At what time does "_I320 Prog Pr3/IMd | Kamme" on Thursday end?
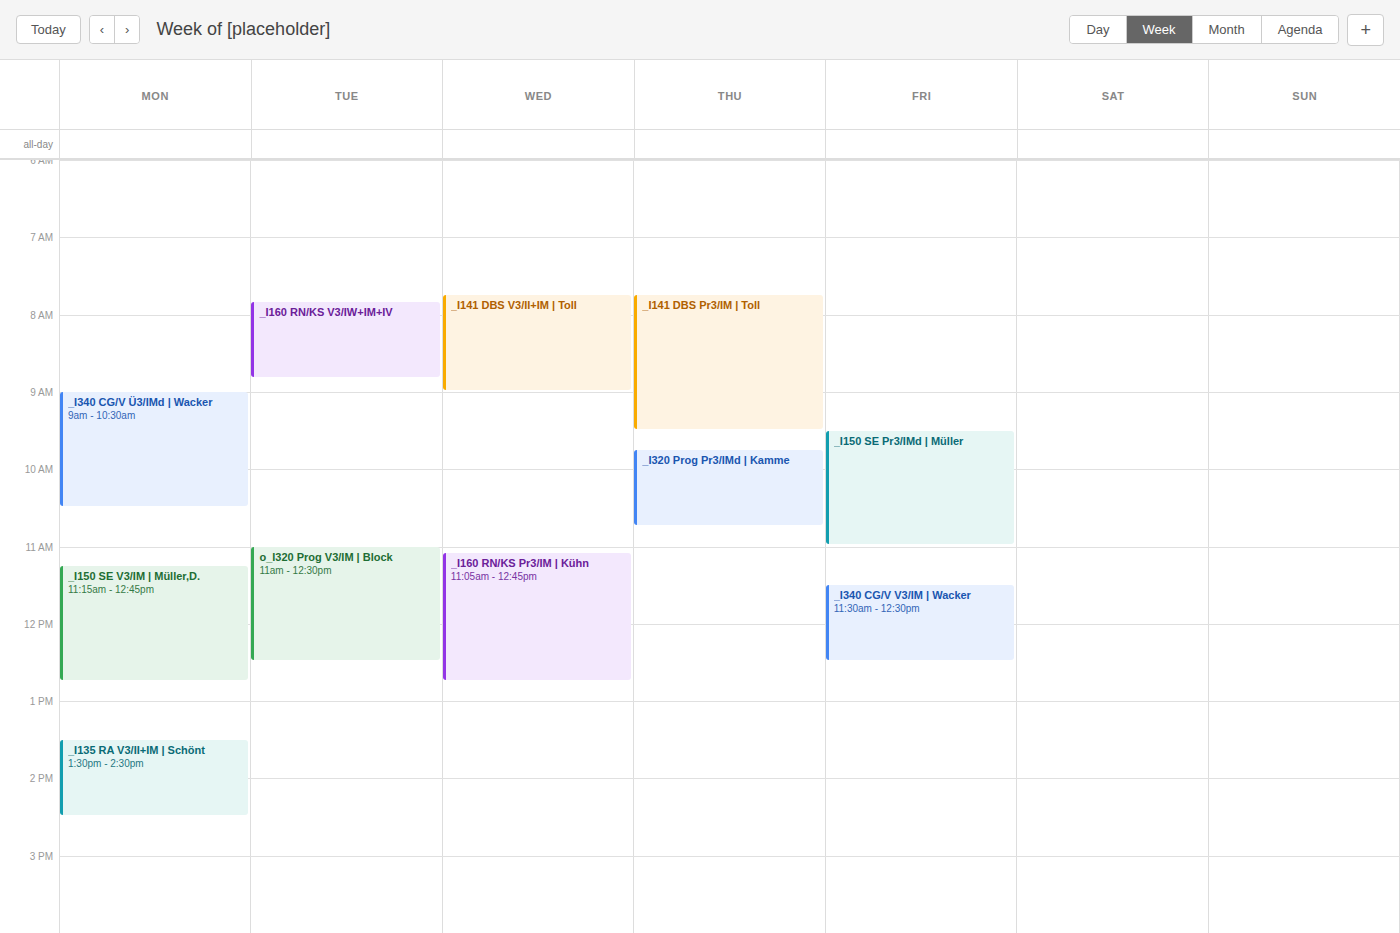
10:45 AM